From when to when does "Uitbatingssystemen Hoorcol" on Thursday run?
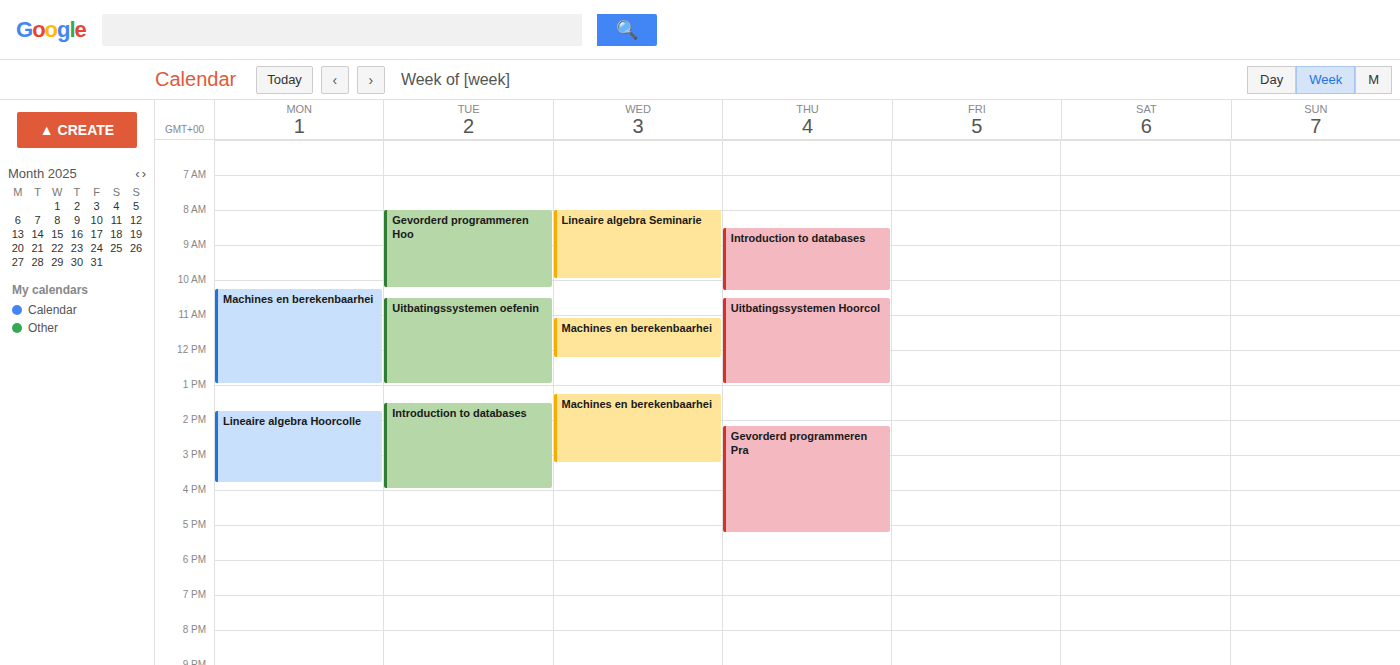
10:30 AM to 1:00 PM